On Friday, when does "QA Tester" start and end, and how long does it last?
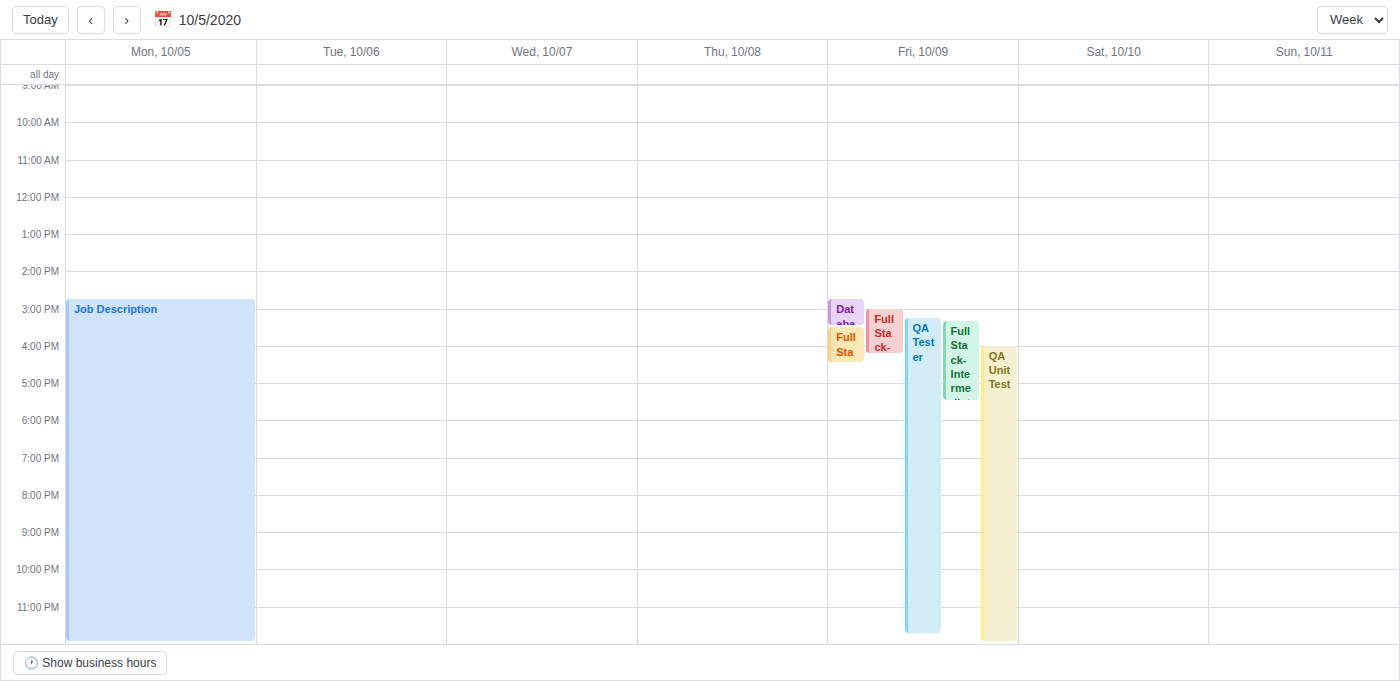
3:15 PM to 11:45 PM, 8 hours 30 minutes